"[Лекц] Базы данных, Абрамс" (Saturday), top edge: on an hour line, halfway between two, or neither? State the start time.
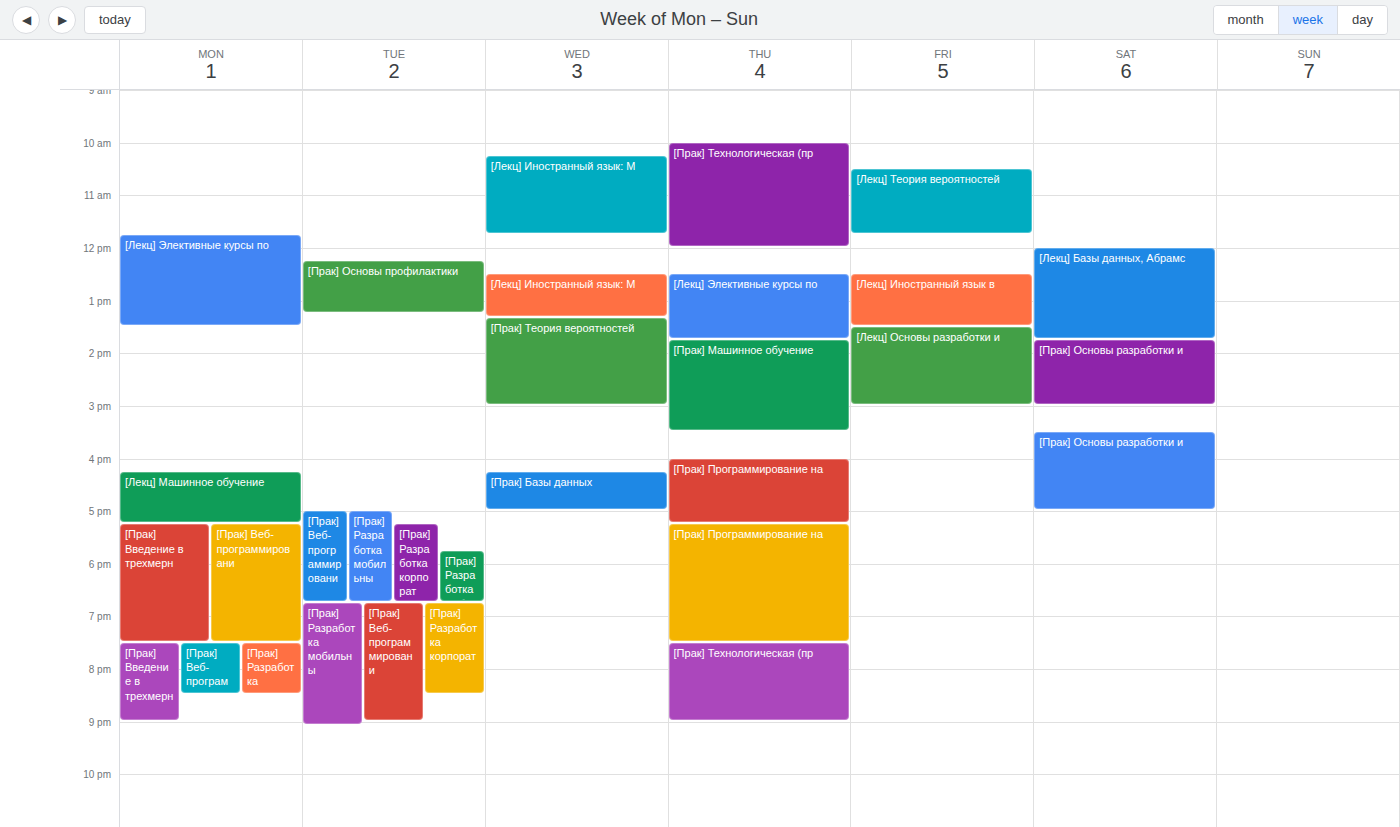
12:00 PM -- exactly on the 12 PM line.